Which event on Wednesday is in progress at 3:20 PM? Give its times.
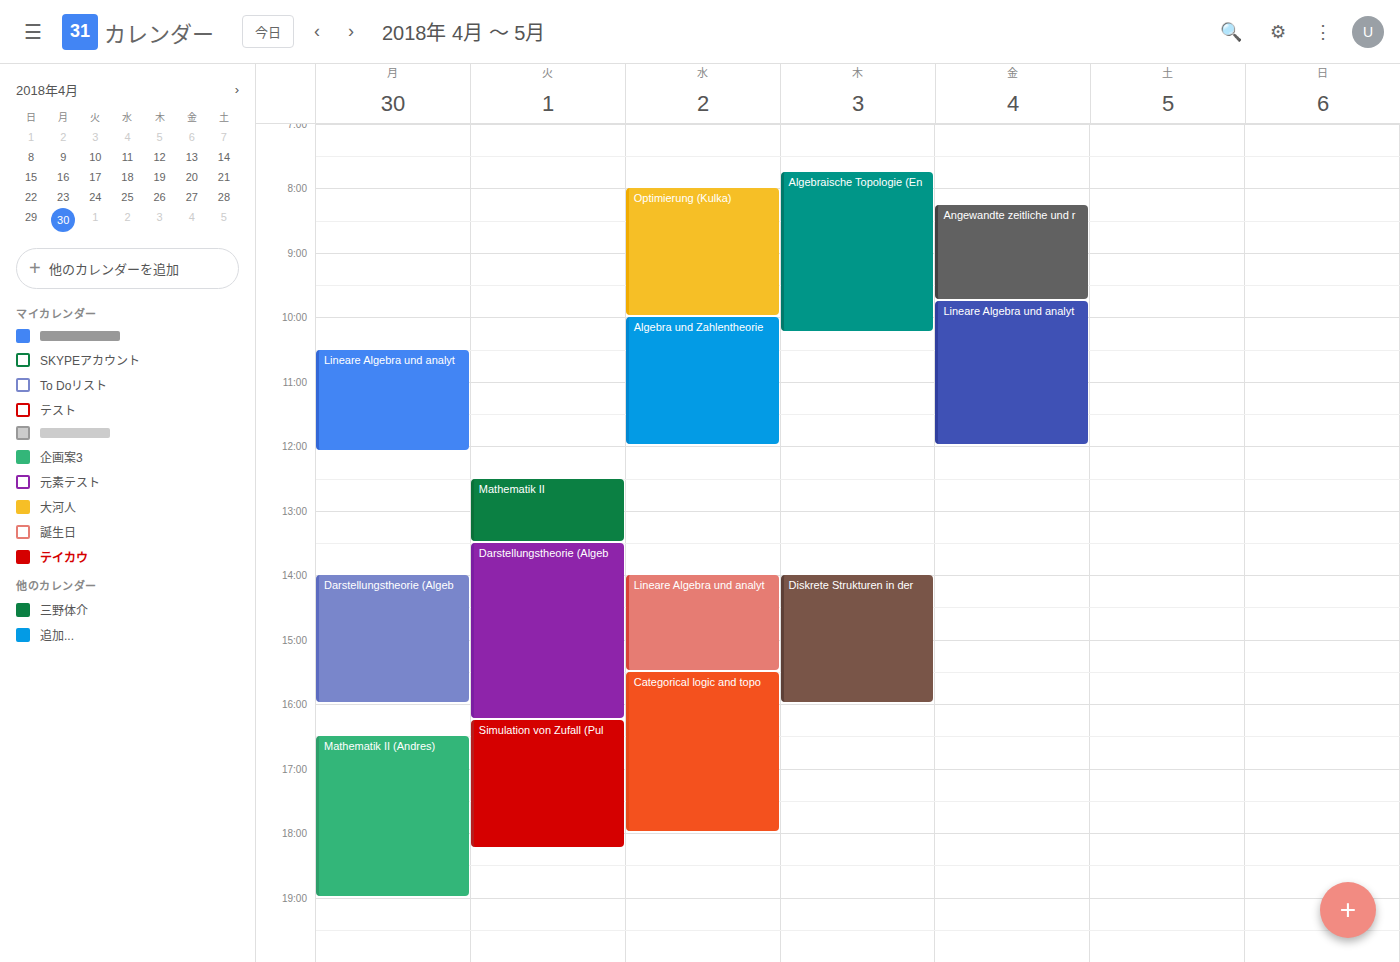
"Lineare Algebra und analyt", 2:00 PM to 3:30 PM